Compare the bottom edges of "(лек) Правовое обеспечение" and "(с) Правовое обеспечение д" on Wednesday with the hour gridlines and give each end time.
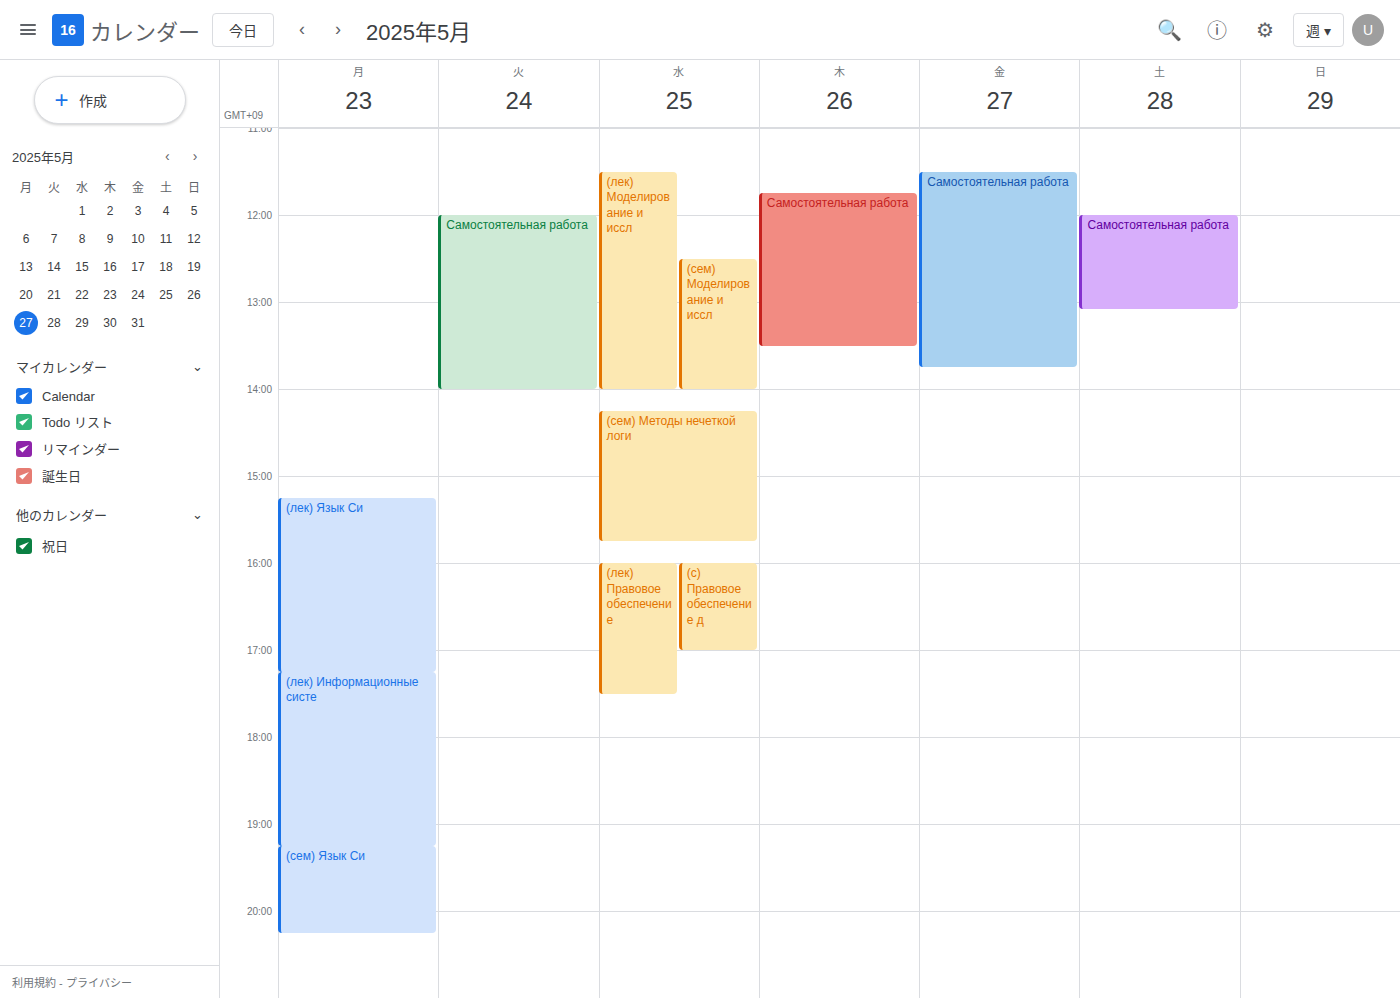
"(лек) Правовое обеспечение": 5:30 PM, halfway between the 5 PM and 6 PM lines. "(с) Правовое обеспечение д": 5:00 PM, exactly on the 5 PM line.